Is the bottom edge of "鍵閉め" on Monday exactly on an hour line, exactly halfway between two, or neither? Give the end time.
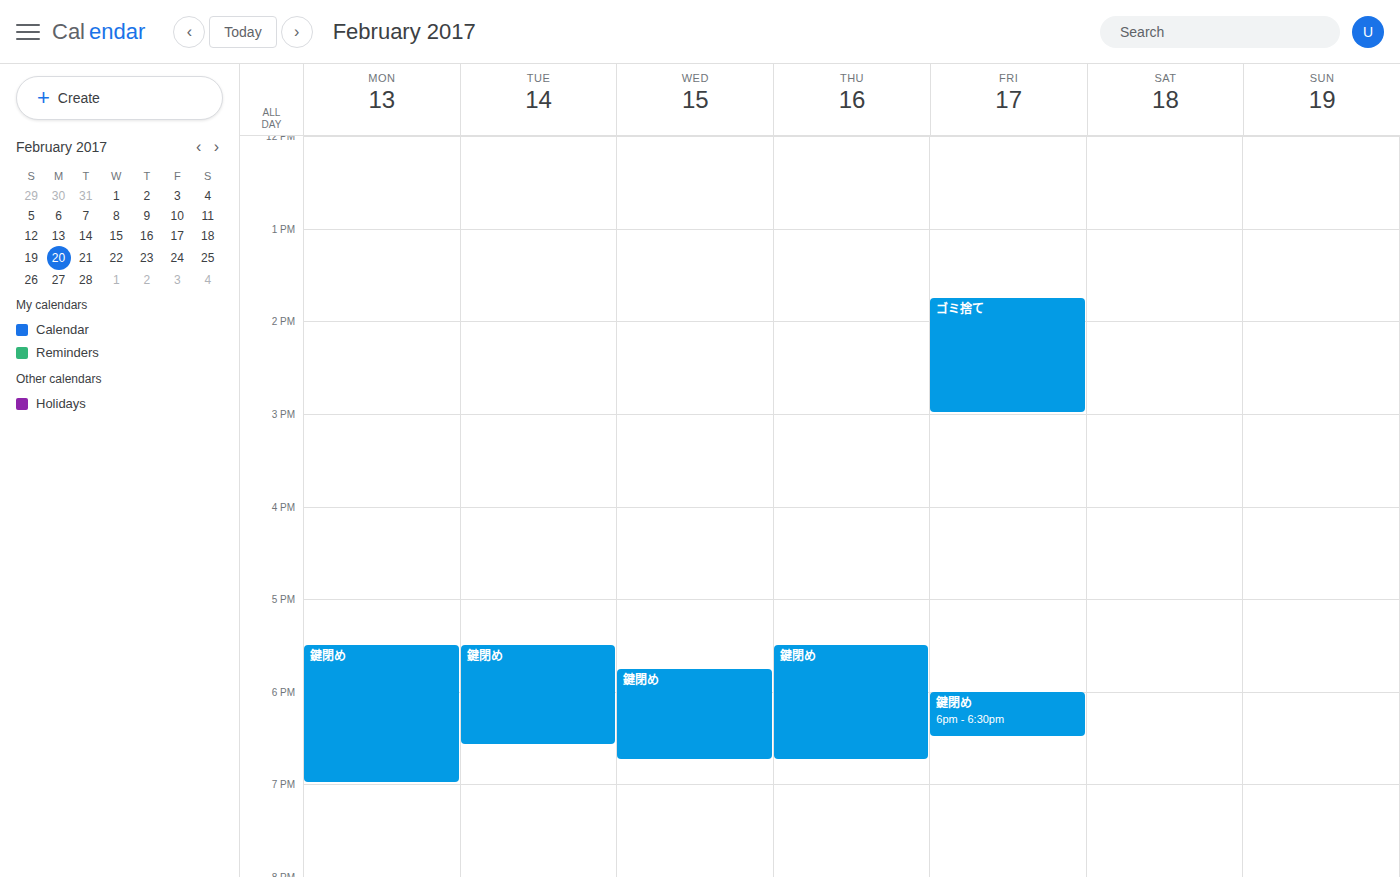
7:00 PM -- exactly on the 7 PM line.